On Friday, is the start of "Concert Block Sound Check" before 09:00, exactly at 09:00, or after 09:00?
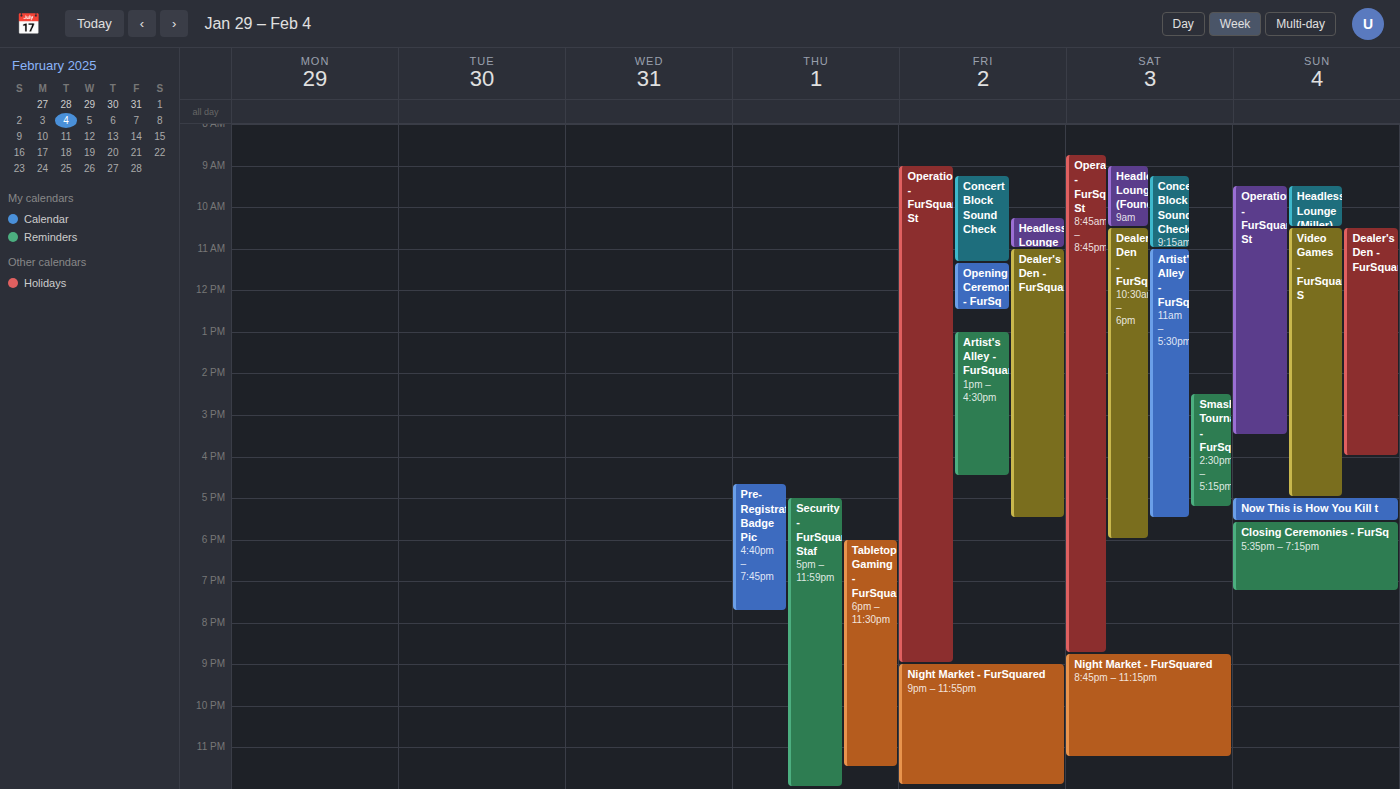
09:15 -- after 09:00, 15 minutes below the 09:00 line.